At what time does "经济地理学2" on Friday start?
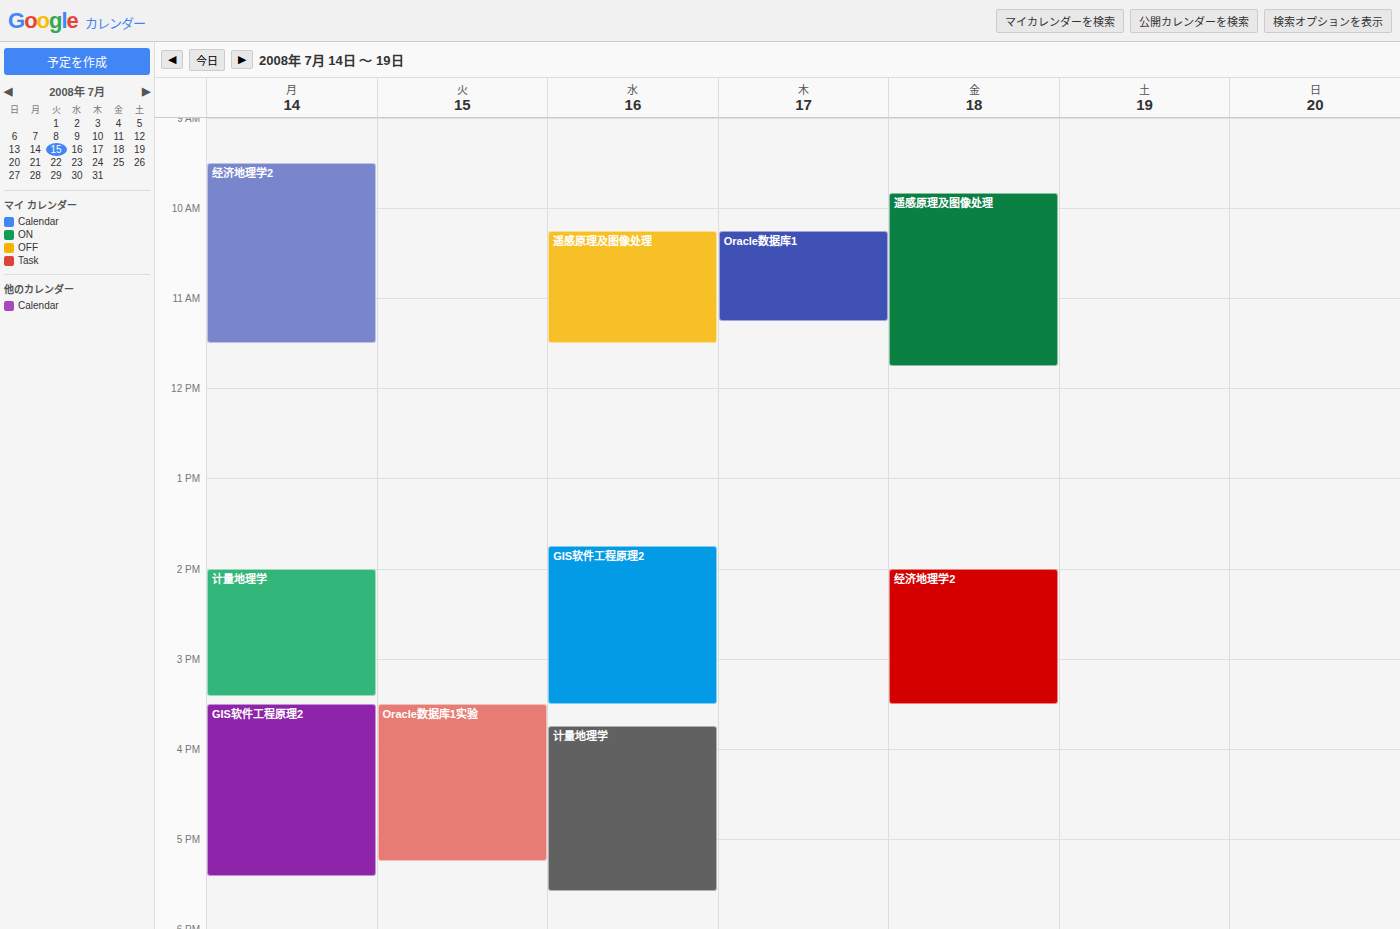
2:00 PM